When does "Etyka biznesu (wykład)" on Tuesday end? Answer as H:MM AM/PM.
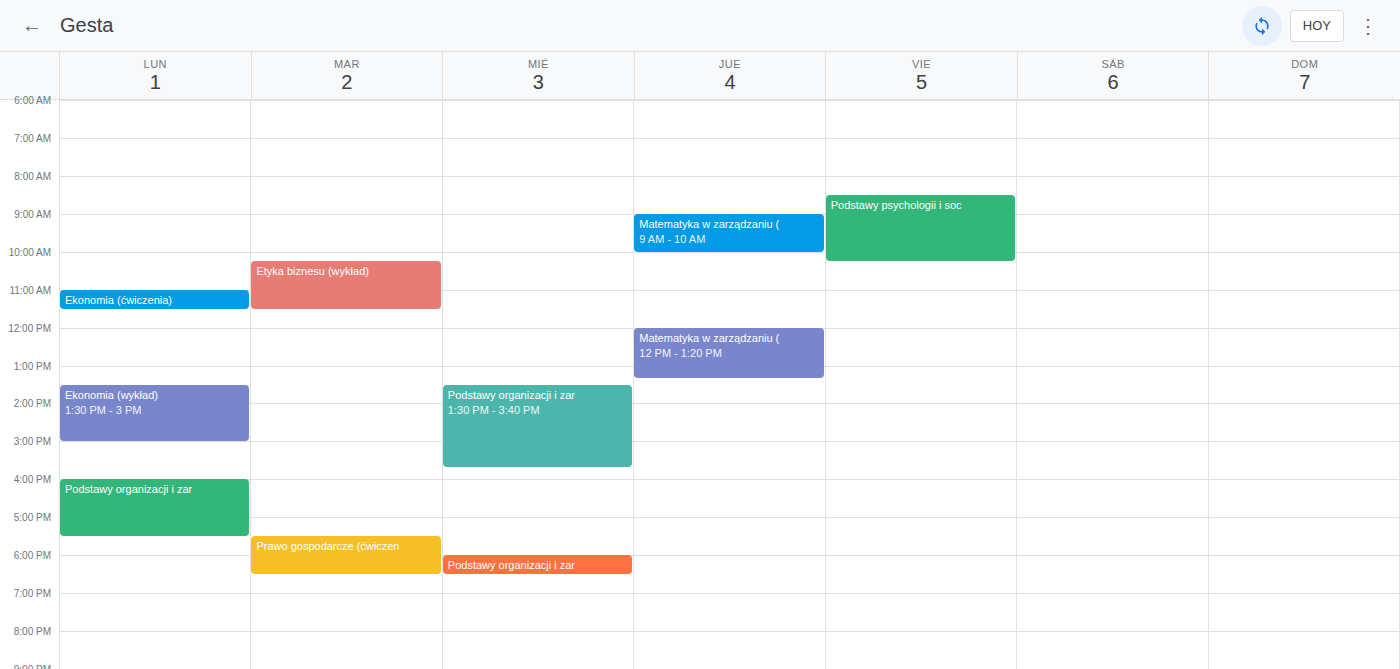
11:30 AM